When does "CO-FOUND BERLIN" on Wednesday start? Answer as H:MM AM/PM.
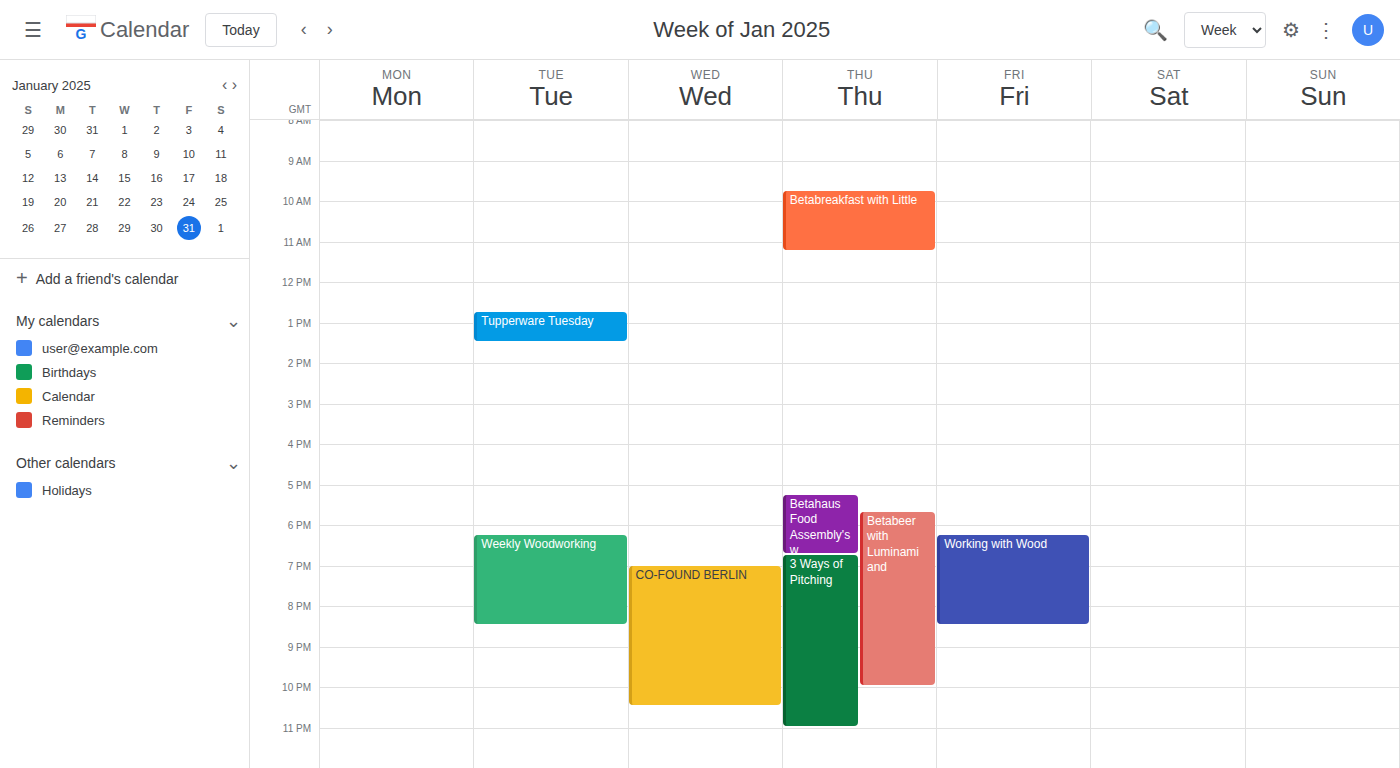
7:00 PM